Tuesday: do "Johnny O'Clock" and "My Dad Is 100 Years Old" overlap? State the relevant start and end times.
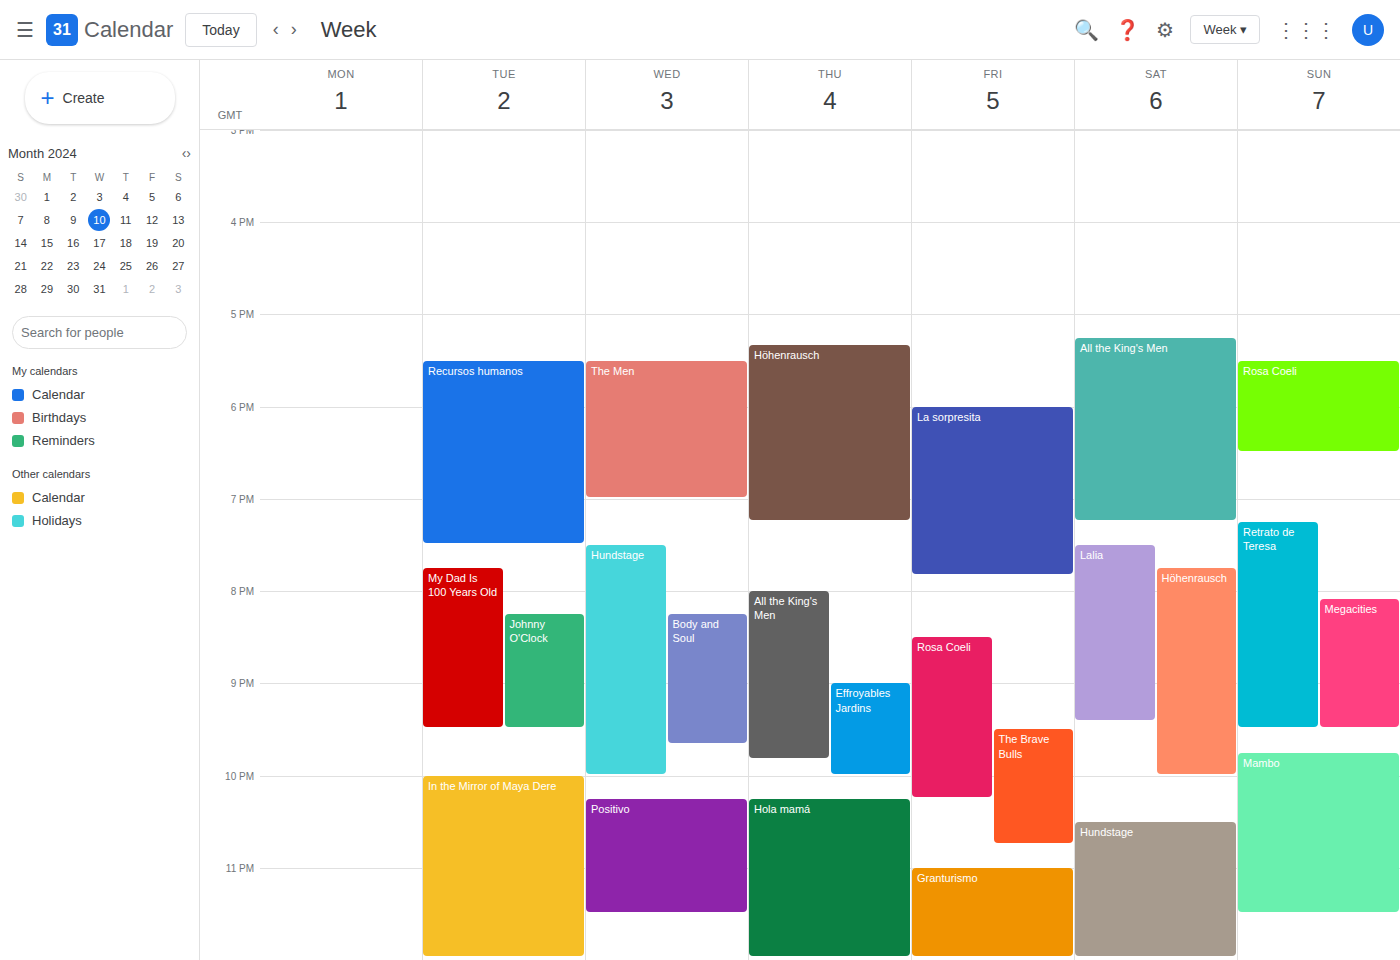
"Johnny O'Clock" starts at 20:15, before "My Dad Is 100 Years Old" ends at 21:30 -- they overlap.